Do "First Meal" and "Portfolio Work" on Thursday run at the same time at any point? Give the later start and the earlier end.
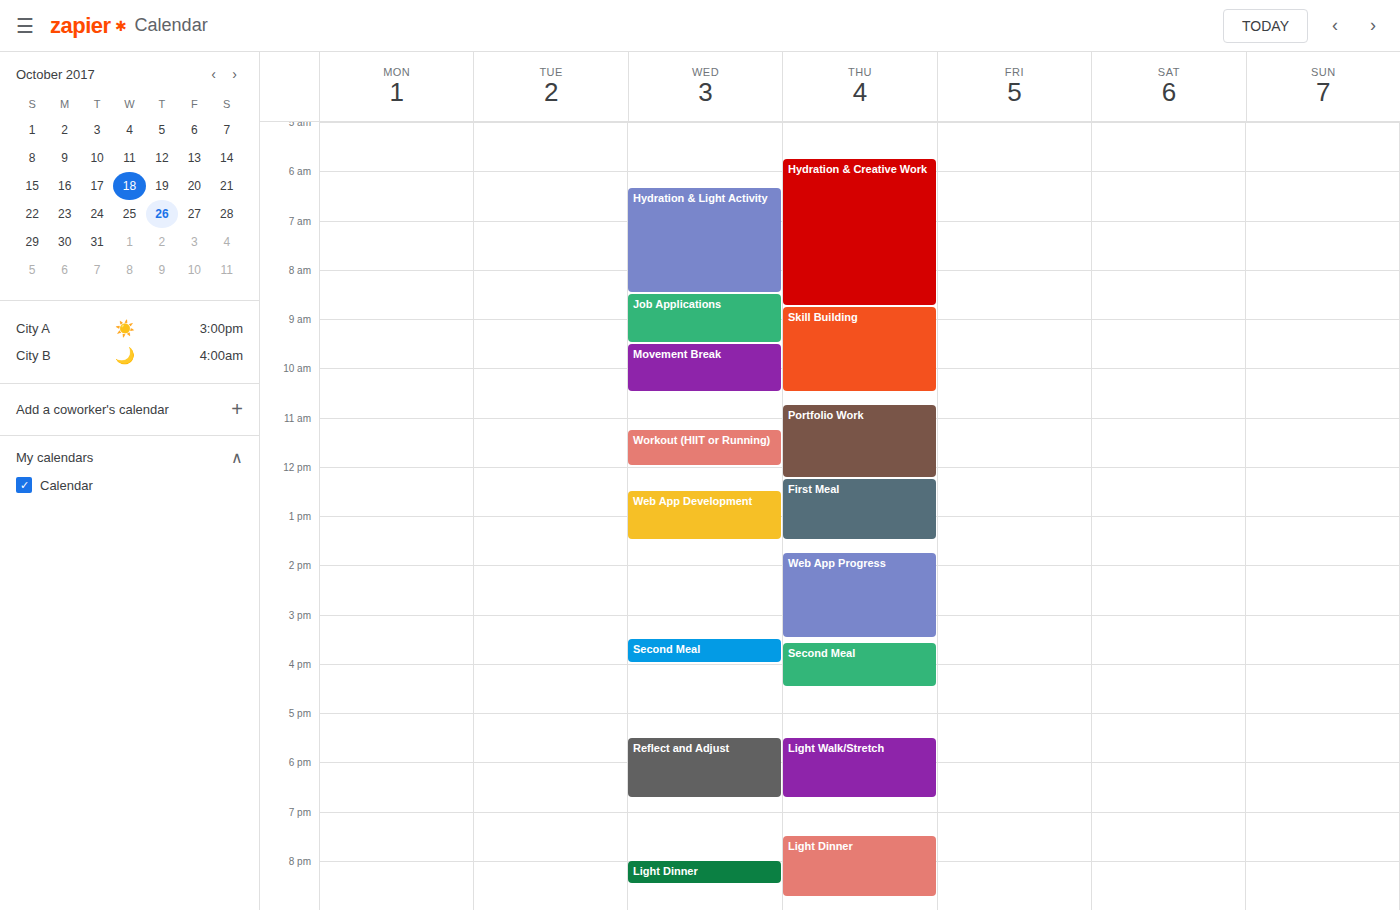
"Portfolio Work" ends at 12:15, exactly when "First Meal" starts -- they touch but do not overlap.